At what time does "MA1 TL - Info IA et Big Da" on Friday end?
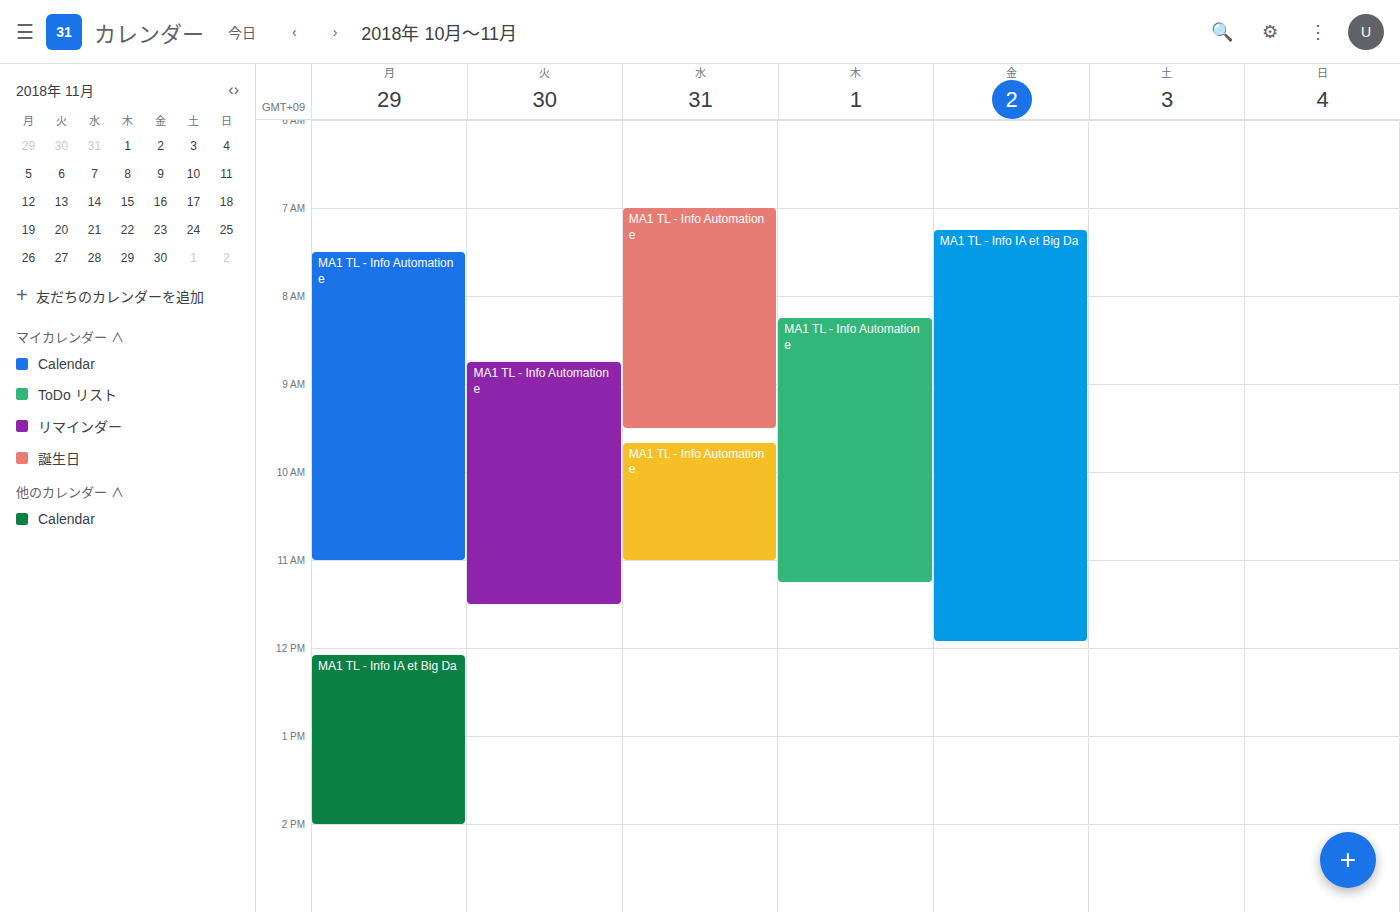
11:55 AM